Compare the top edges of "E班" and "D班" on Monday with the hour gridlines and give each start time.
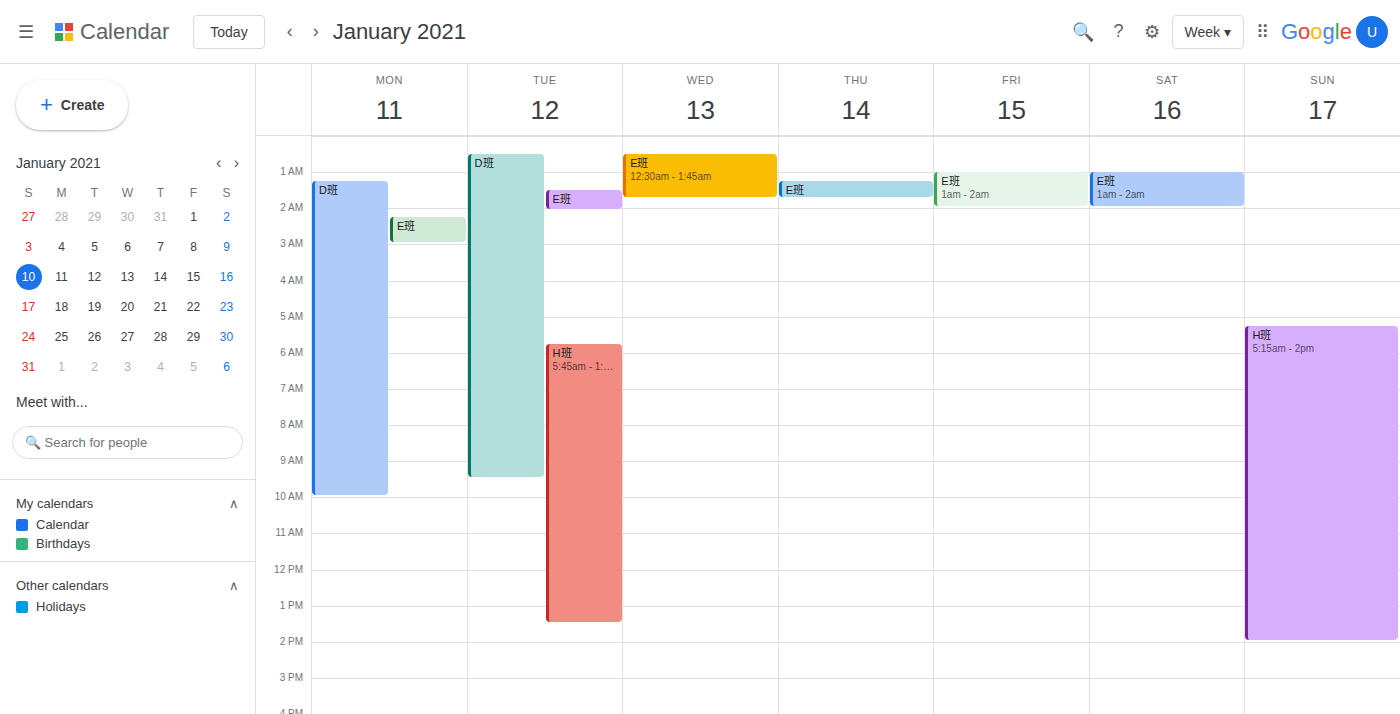
"E班": 2:15 AM, neither: a quarter of the way from the 2 AM line to the 3 AM line. "D班": 1:15 AM, neither: a quarter of the way from the 1 AM line to the 2 AM line.